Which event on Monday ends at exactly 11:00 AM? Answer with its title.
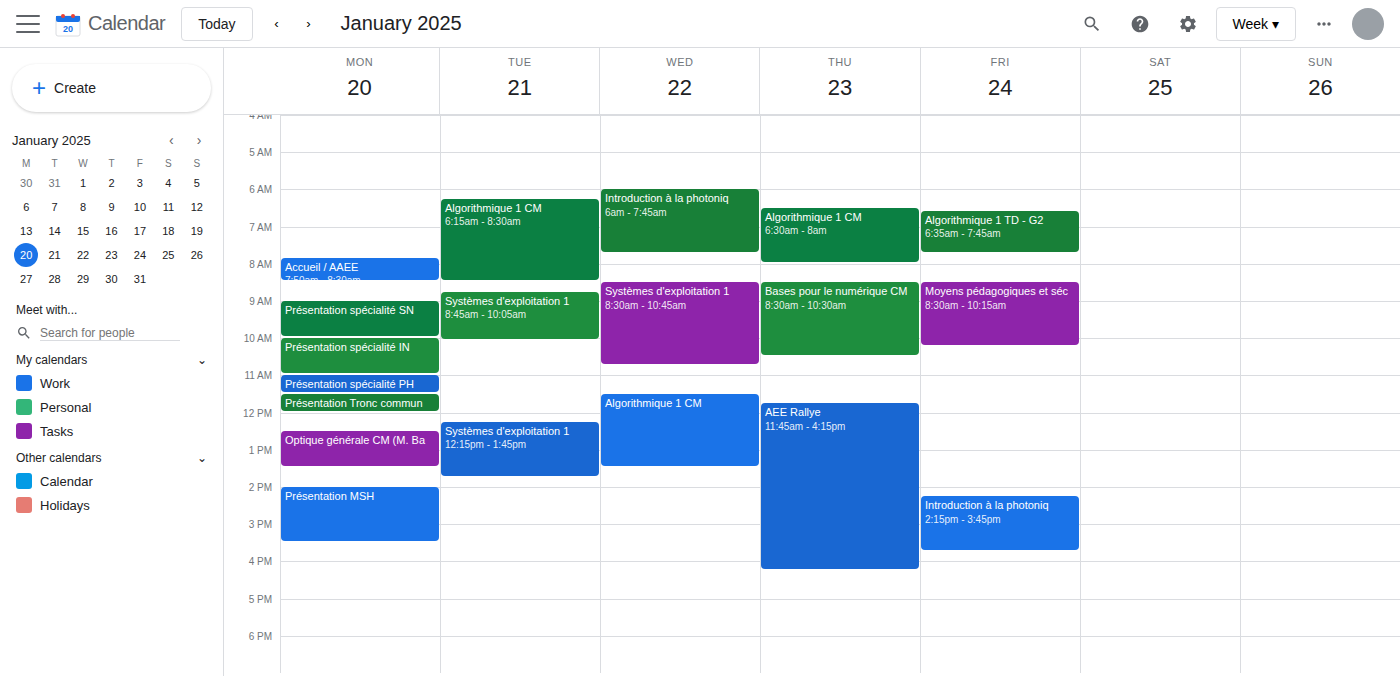
"Présentation spécialité IN"